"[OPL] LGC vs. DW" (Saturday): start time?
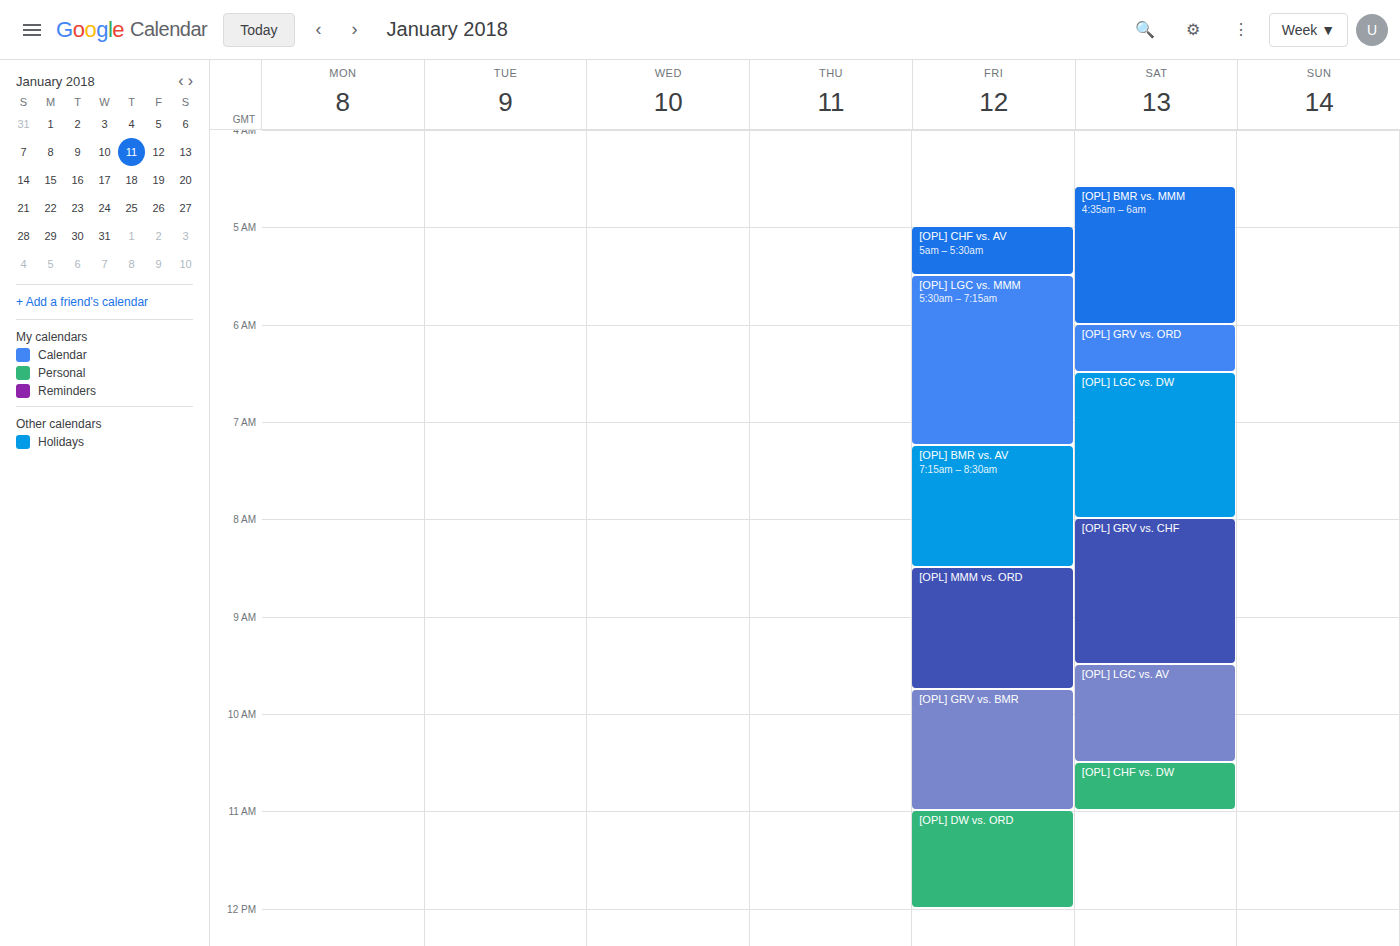
6:30 AM